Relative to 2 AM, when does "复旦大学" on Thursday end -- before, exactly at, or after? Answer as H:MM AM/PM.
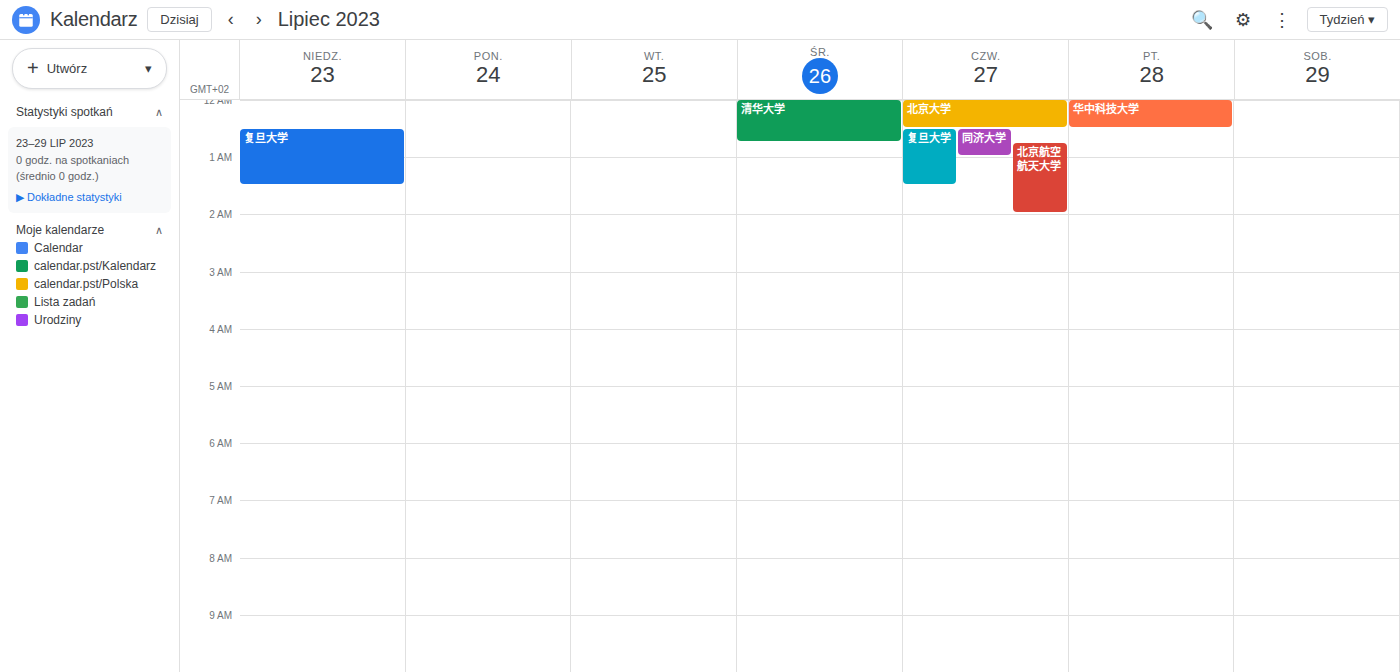
1:30 AM -- before 2 AM, 30 minutes above the 2 AM line.